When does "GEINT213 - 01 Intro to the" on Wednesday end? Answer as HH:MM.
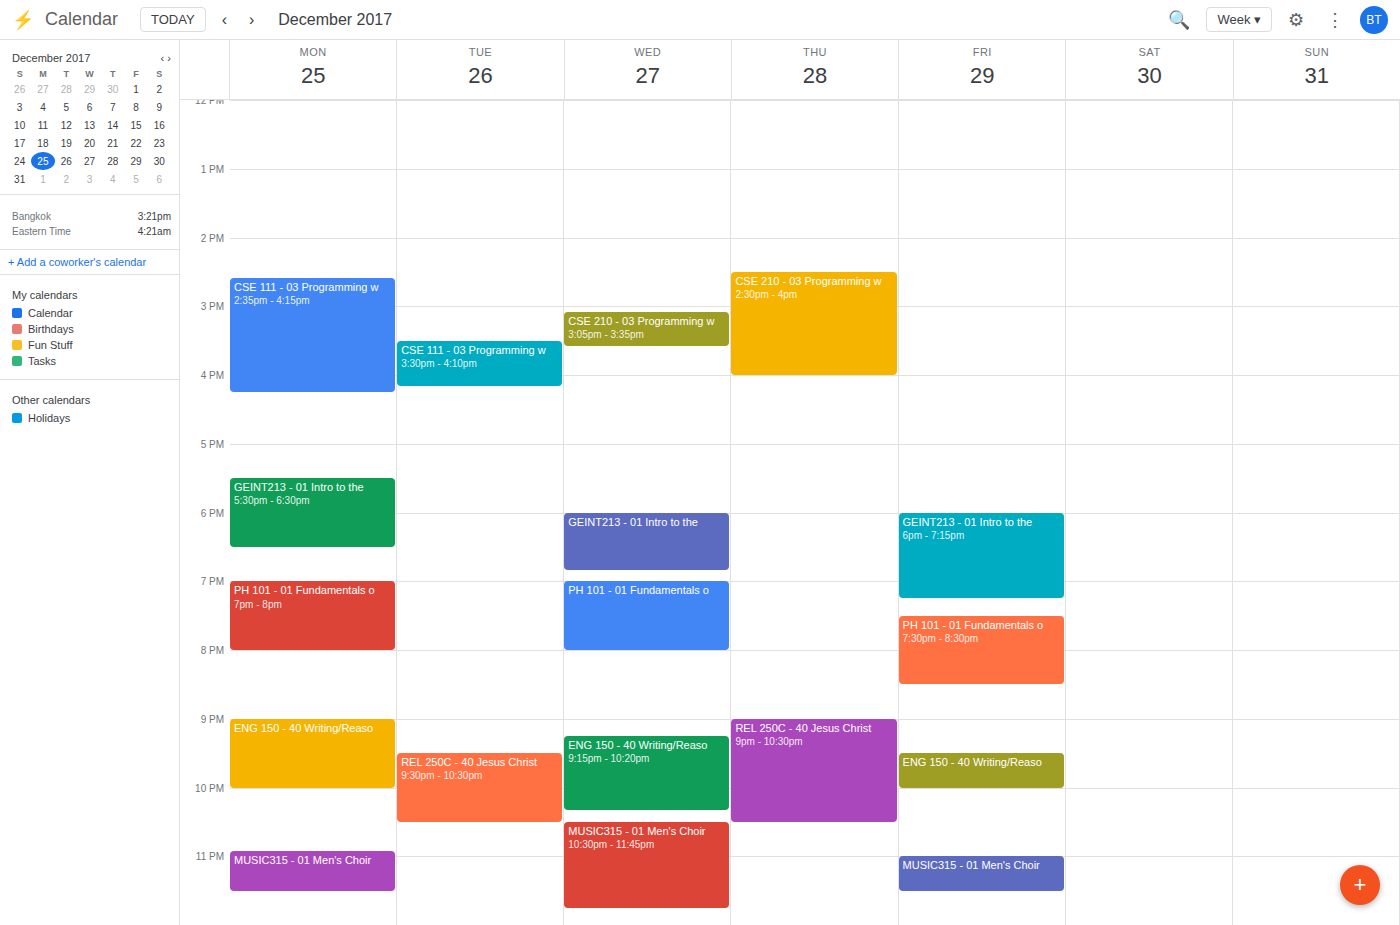
18:50